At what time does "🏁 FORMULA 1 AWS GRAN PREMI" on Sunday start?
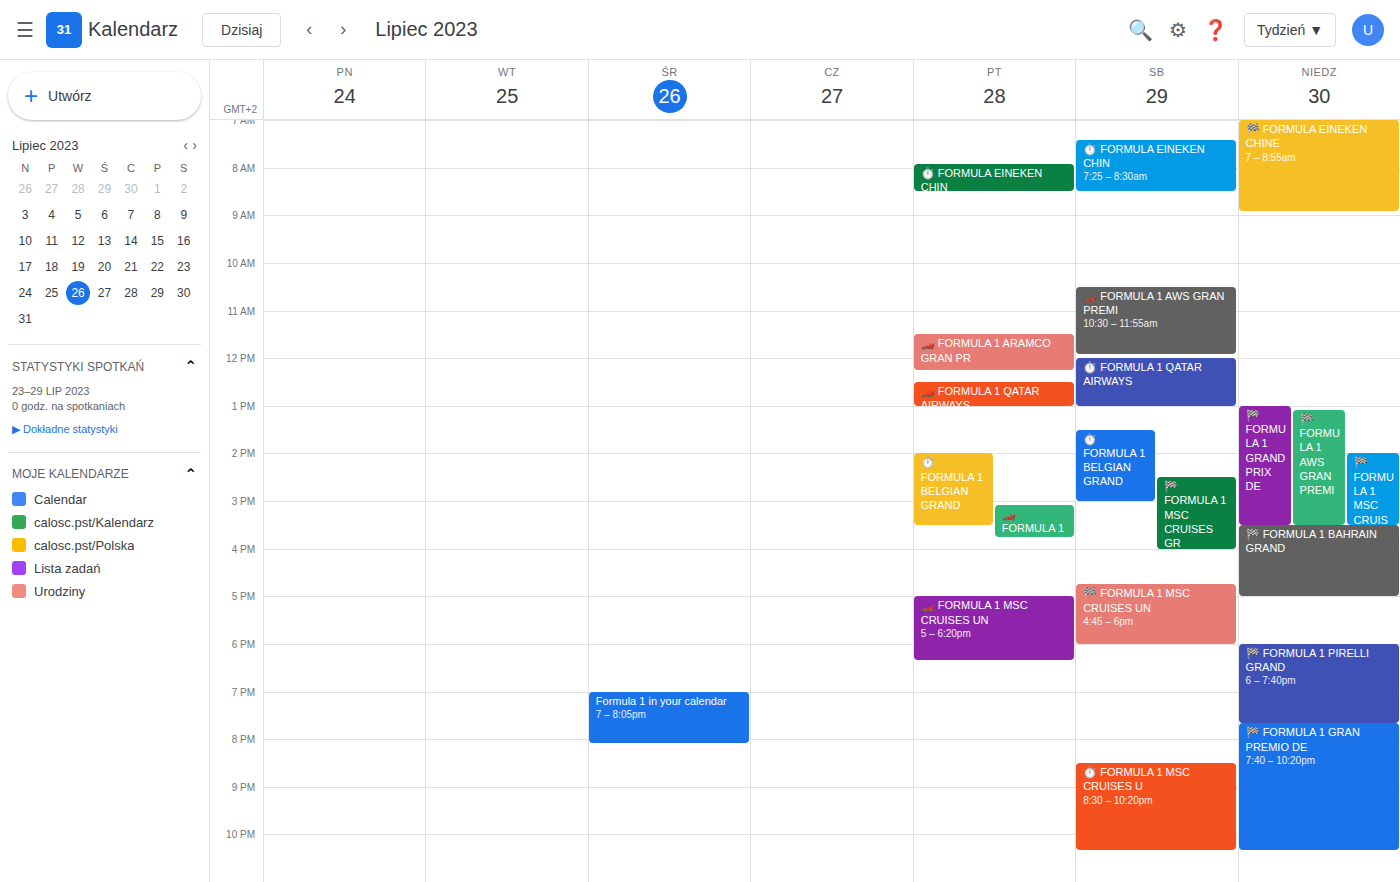
1:05 PM